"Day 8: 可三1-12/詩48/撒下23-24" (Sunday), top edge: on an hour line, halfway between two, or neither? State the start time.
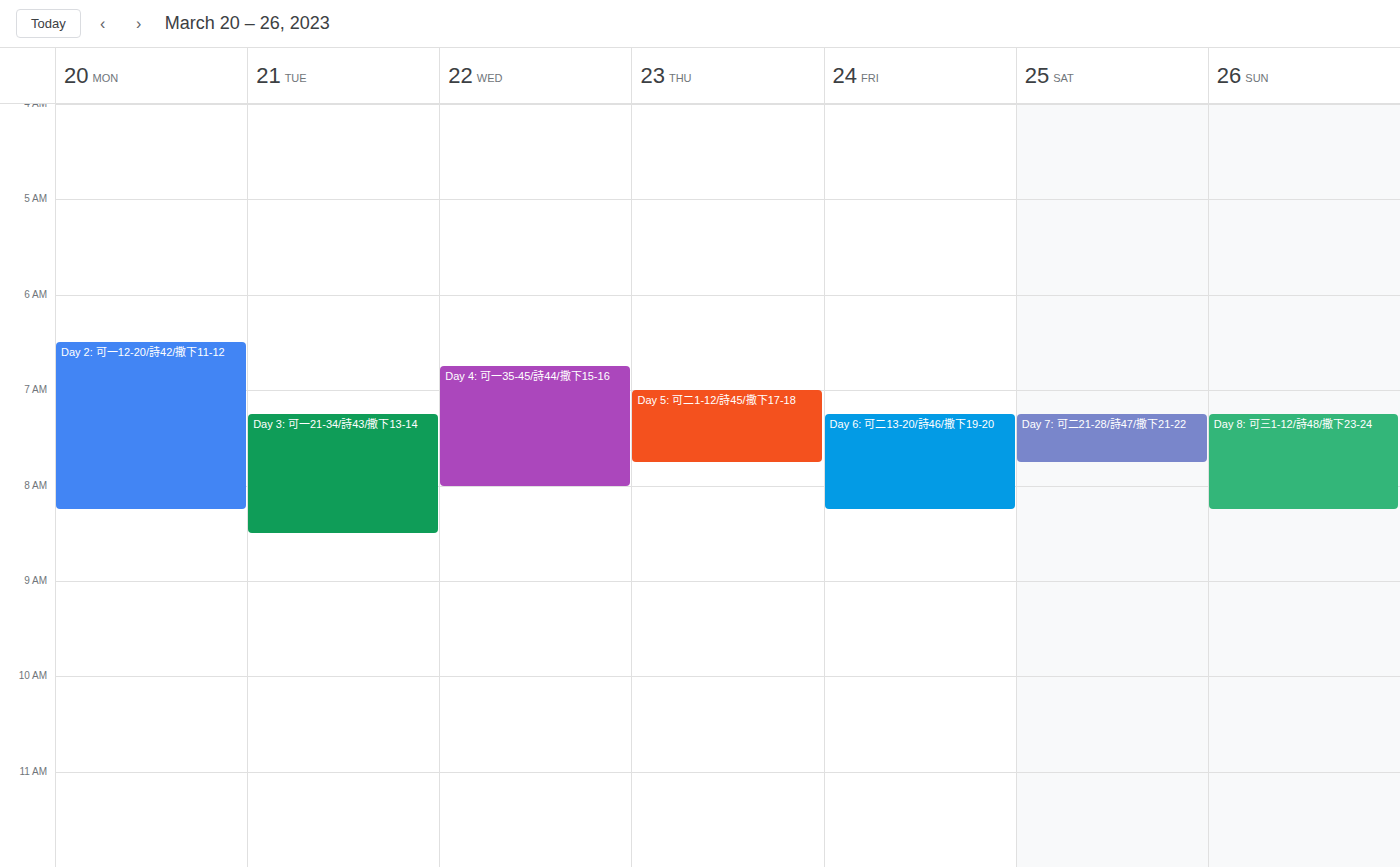
7:15 AM -- neither: a quarter of the way from the 7 AM line to the 8 AM line.